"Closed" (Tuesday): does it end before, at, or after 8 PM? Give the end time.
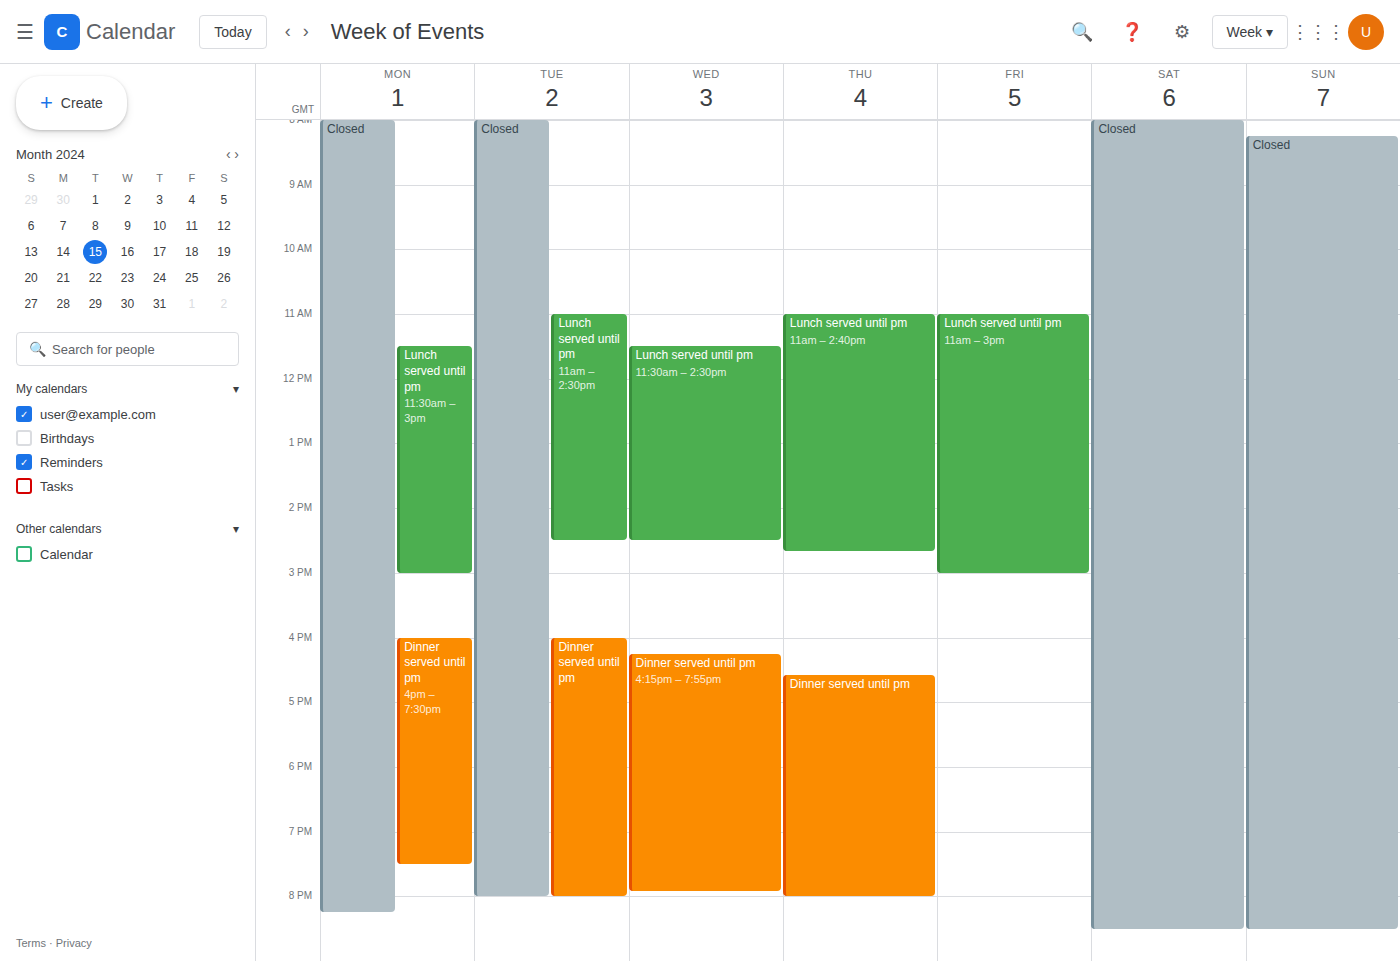
8:00 PM -- exactly at 8 PM, on the 8 PM line.